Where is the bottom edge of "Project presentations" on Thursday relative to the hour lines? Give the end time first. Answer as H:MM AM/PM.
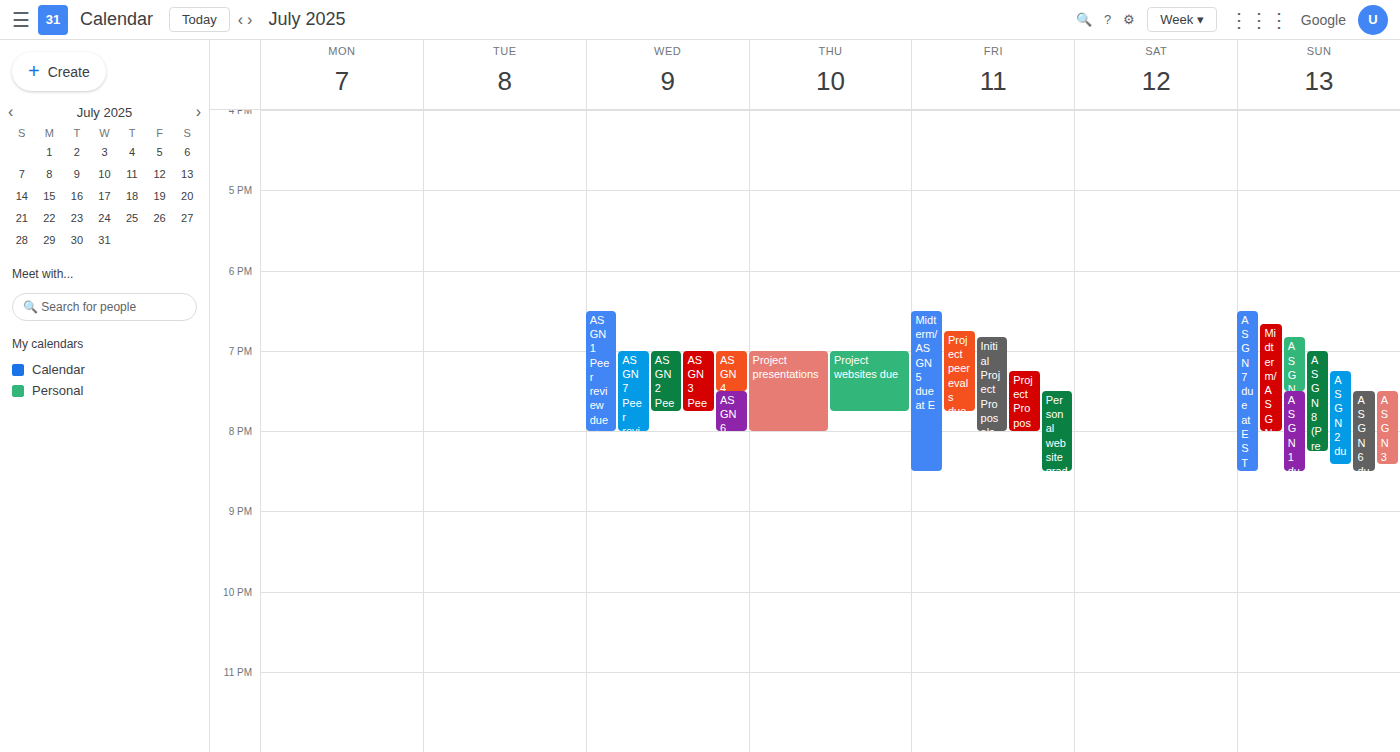
8:00 PM -- exactly on the 8 PM line.